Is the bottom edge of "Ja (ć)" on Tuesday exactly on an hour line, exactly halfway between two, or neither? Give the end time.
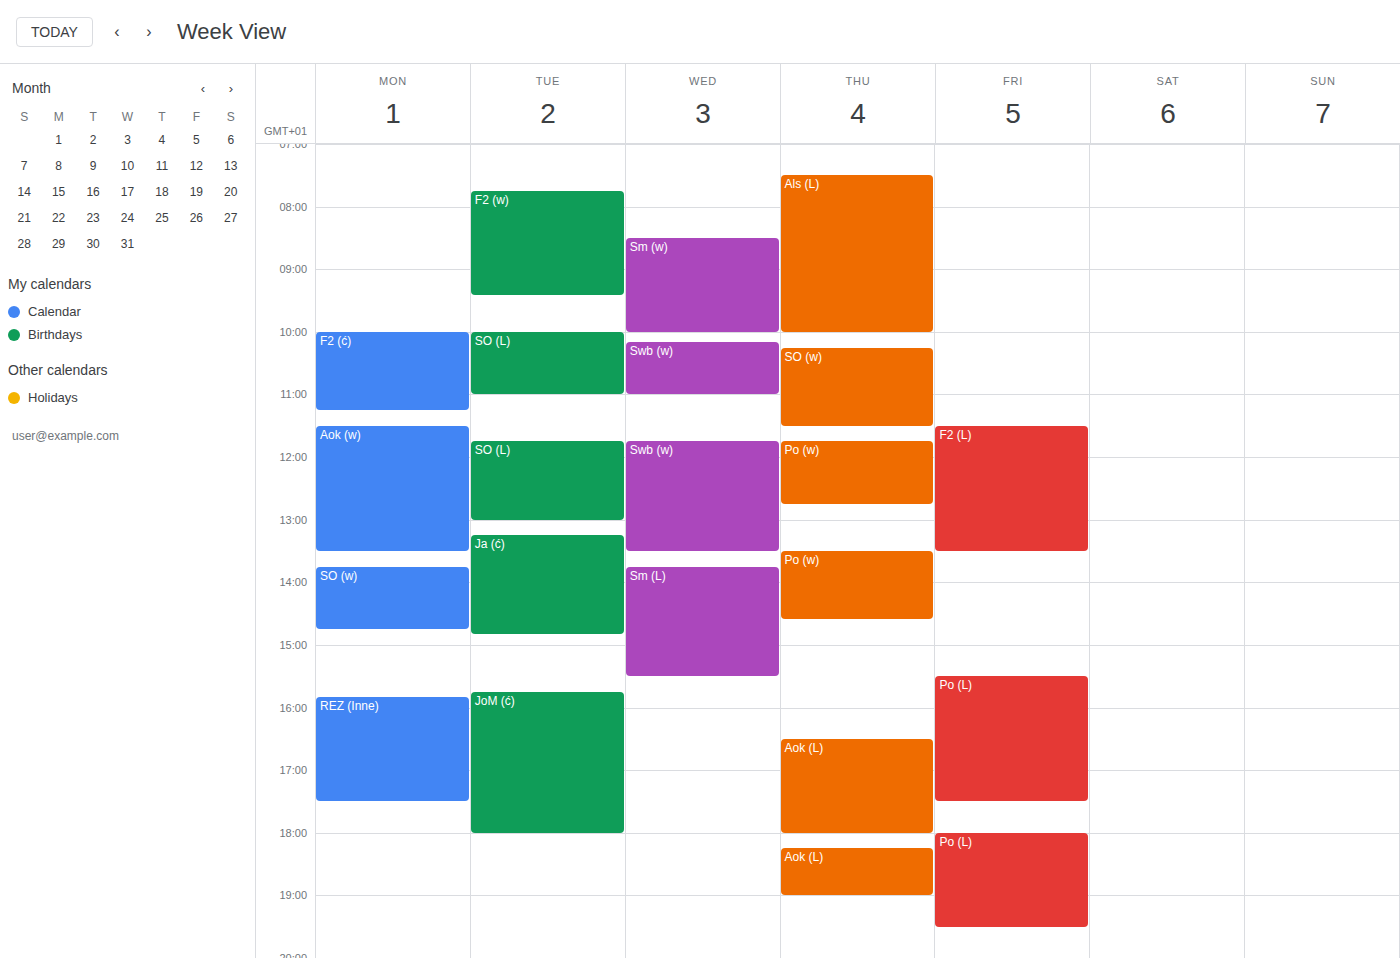
2:50 PM -- neither: 50 minutes below the 2 PM line and 10 minutes above the 3 PM line.